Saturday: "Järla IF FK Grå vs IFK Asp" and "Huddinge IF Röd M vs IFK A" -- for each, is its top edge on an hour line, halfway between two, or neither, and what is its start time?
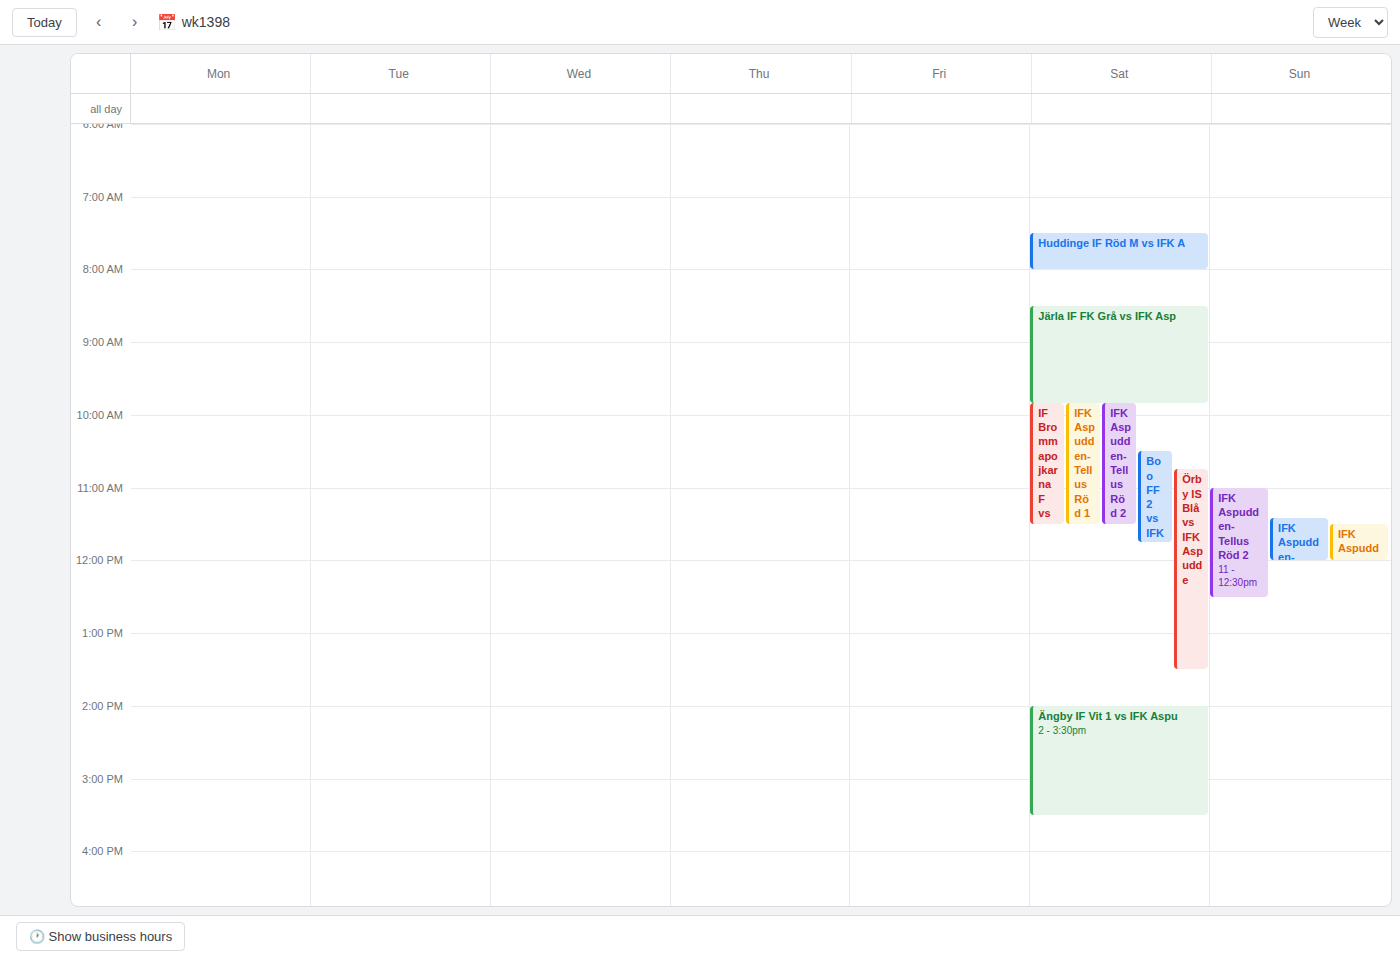
"Järla IF FK Grå vs IFK Asp": 8:30 AM, halfway between the 8 AM and 9 AM lines. "Huddinge IF Röd M vs IFK A": 7:30 AM, halfway between the 7 AM and 8 AM lines.